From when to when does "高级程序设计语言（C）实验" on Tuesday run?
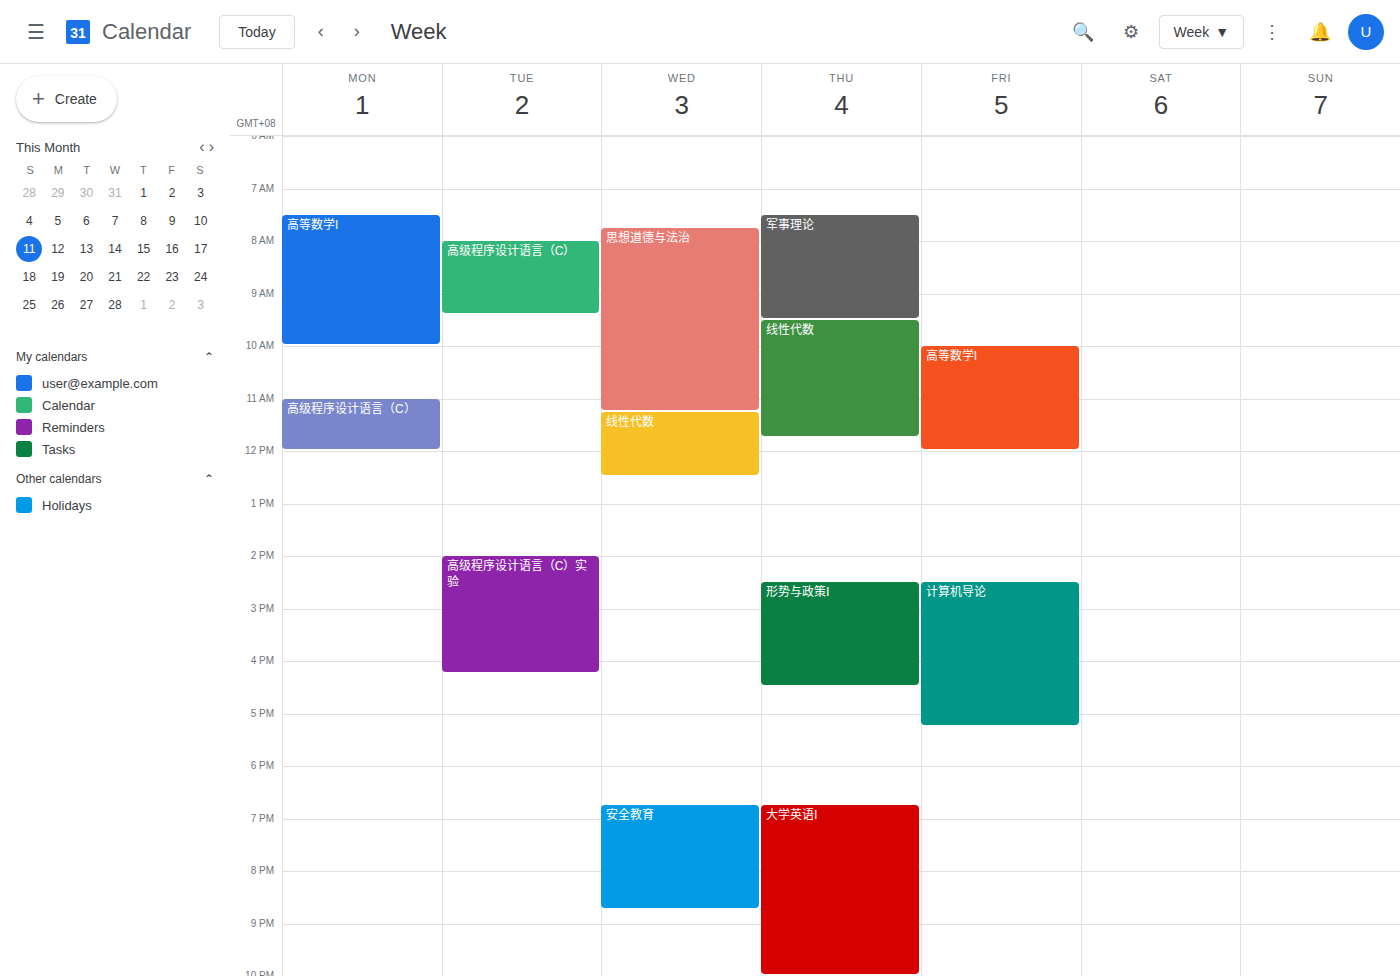
14:00 to 16:15